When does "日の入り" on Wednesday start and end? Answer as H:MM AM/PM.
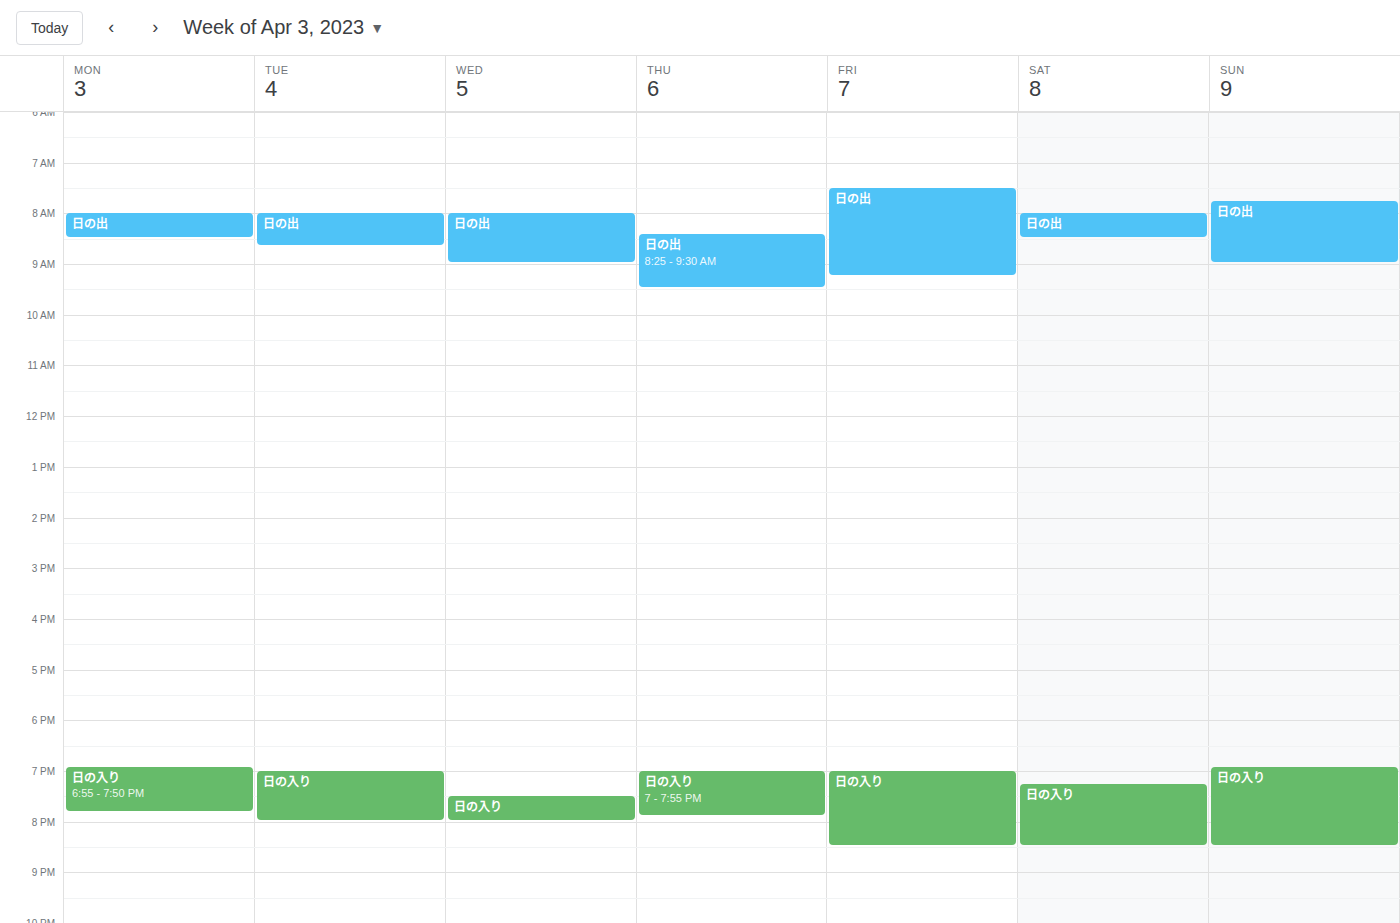
7:30 PM to 8:00 PM